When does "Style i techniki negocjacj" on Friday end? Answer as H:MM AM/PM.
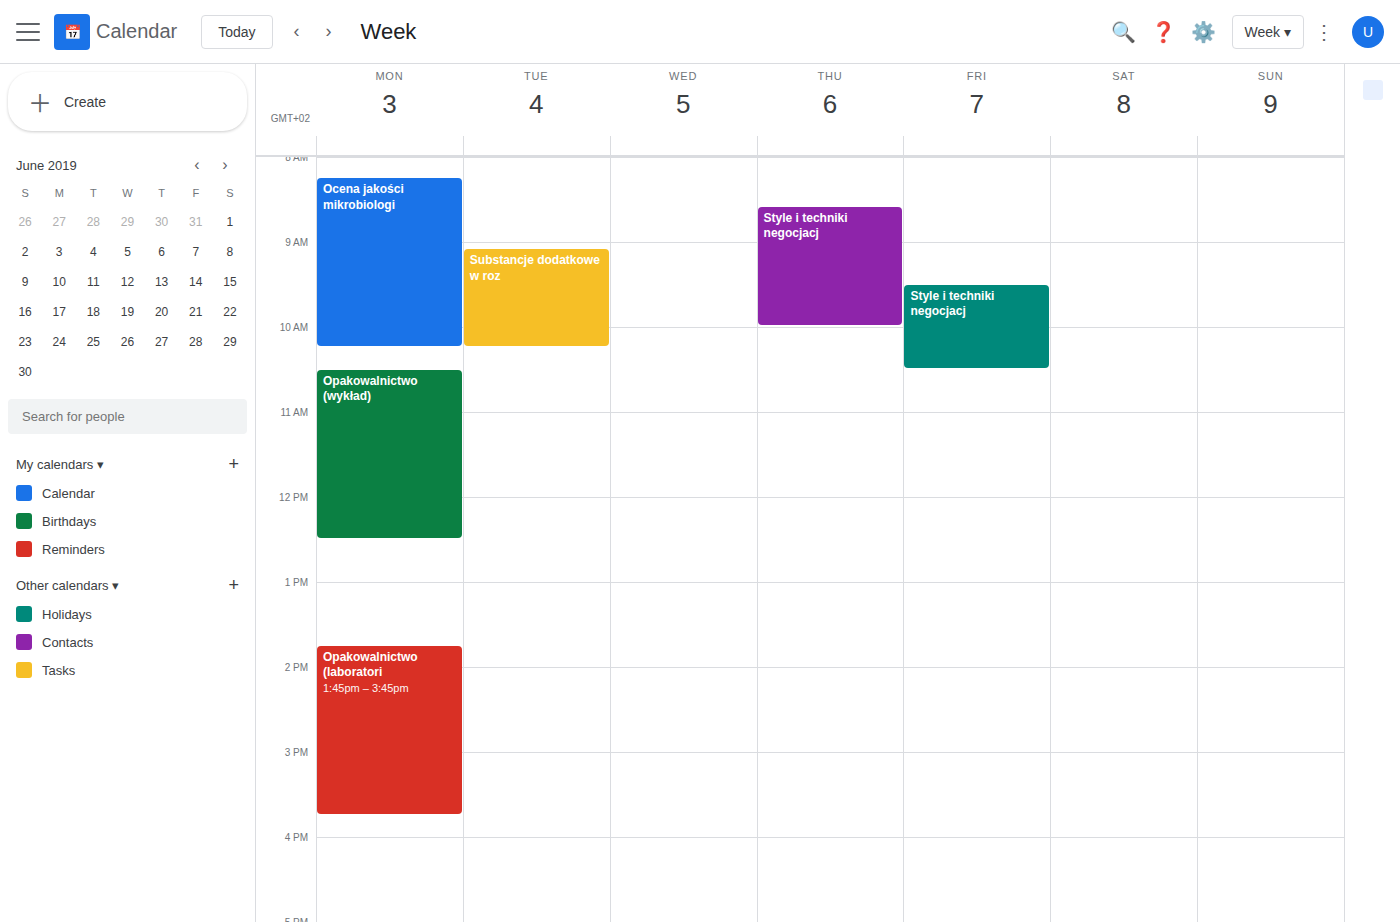
10:30 AM